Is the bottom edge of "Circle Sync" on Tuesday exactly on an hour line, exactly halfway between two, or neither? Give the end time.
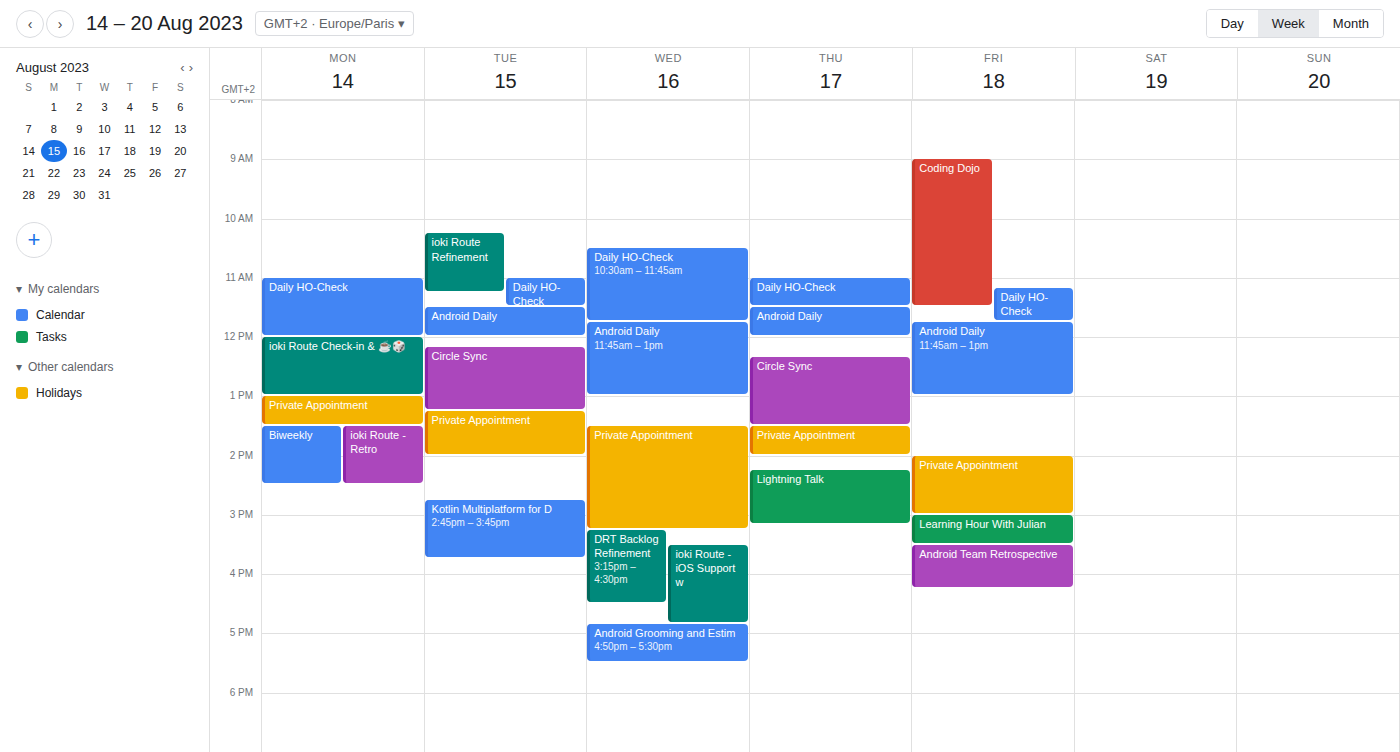
1:15 PM -- neither: a quarter of the way from the 1 PM line to the 2 PM line.